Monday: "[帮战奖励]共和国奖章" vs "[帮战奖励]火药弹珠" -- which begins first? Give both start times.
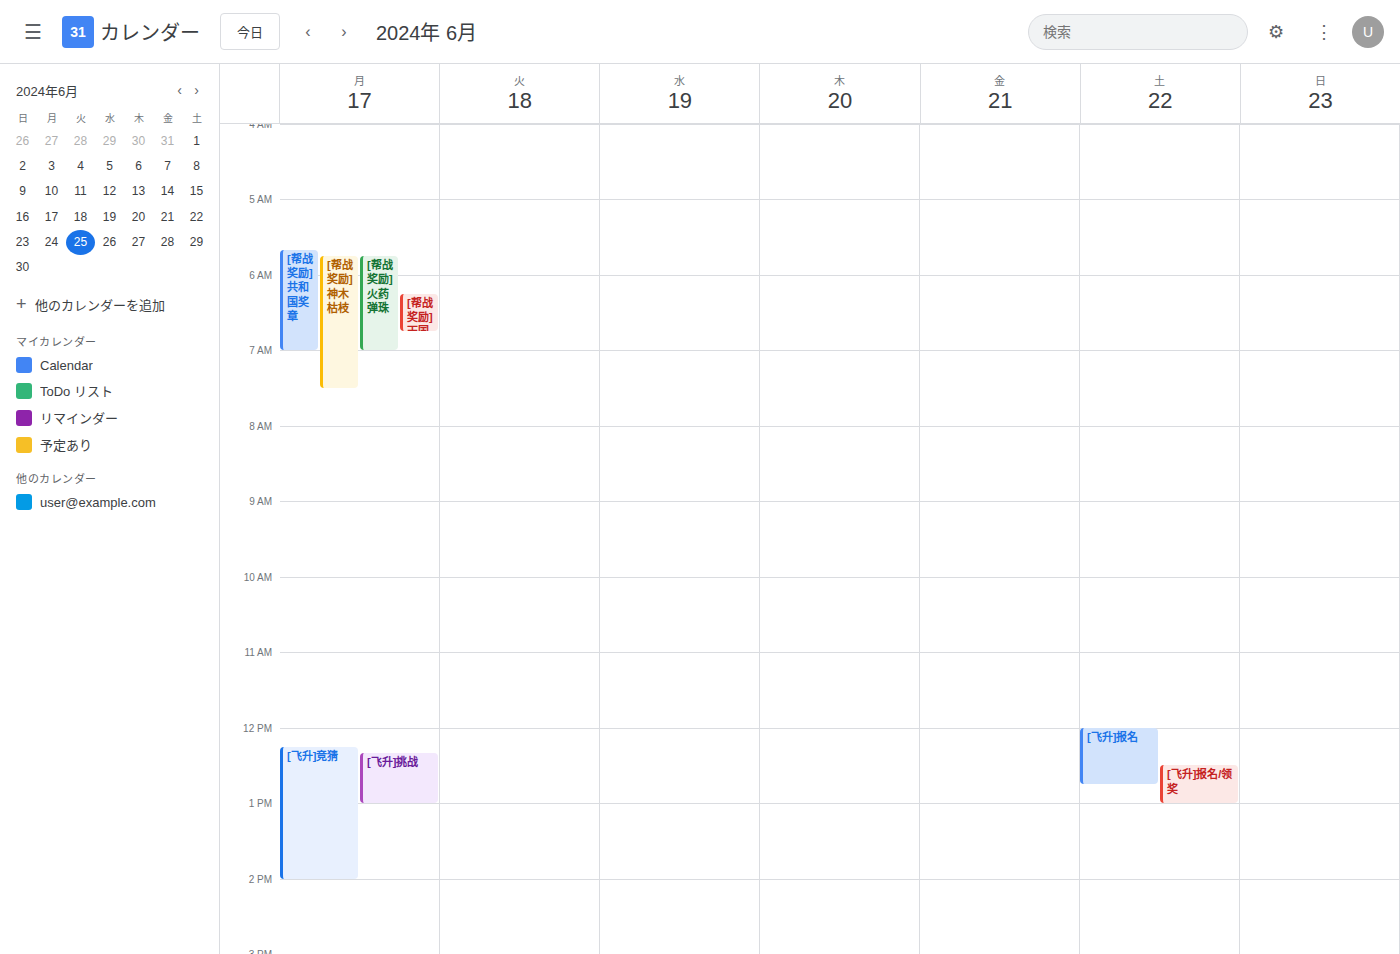
"[帮战奖励]共和国奖章" 5:40 AM; "[帮战奖励]火药弹珠" 5:45 AM.